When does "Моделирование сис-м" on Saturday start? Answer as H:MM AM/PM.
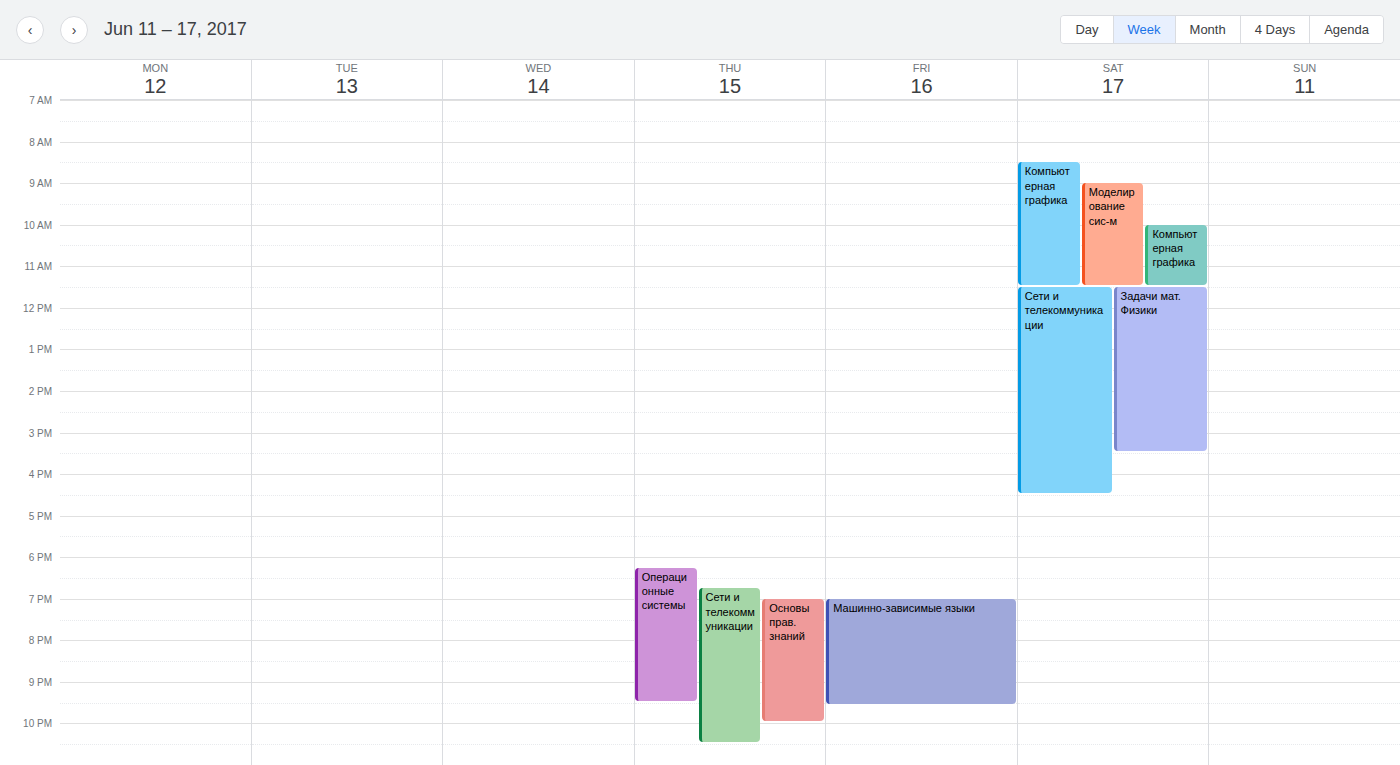
9:00 AM